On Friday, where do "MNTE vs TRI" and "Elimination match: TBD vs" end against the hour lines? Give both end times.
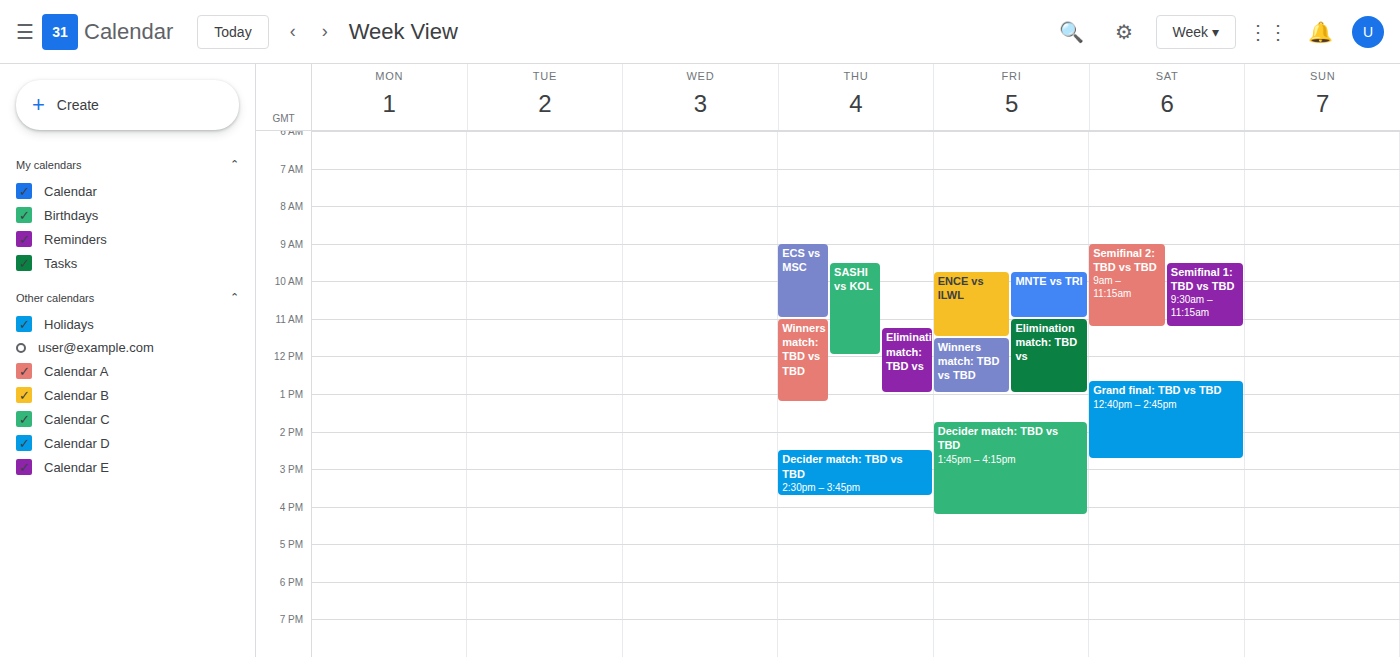
"MNTE vs TRI": 11:00 AM, exactly on the 11 AM line. "Elimination match: TBD vs": 1:00 PM, exactly on the 1 PM line.